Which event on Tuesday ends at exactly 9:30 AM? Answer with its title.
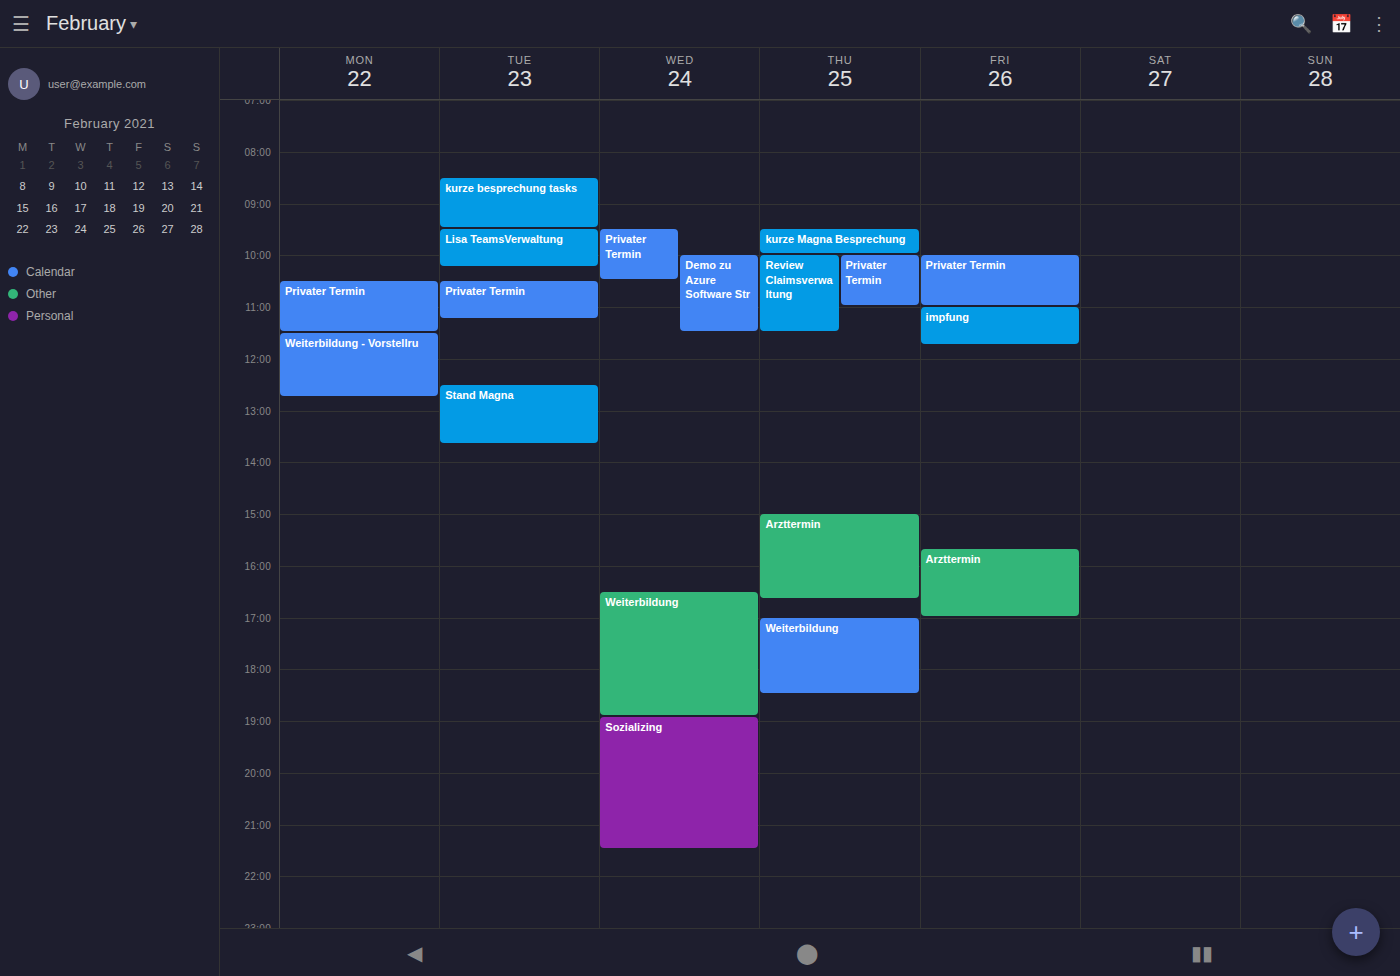
"kurze besprechung tasks"